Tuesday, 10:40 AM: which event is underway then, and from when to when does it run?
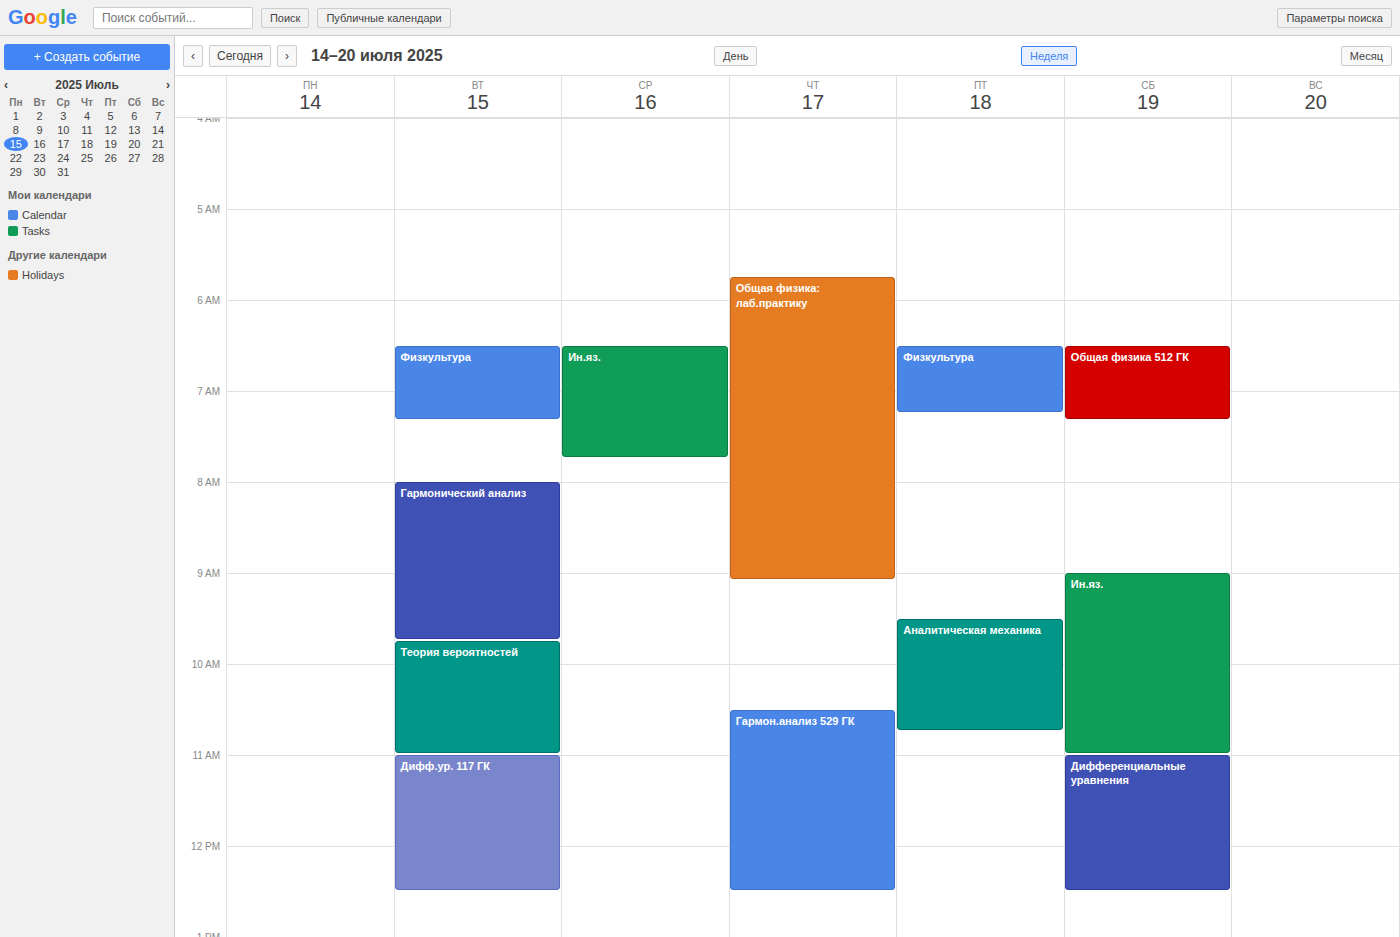
"Теория вероятностей", 9:45 AM to 11:00 AM